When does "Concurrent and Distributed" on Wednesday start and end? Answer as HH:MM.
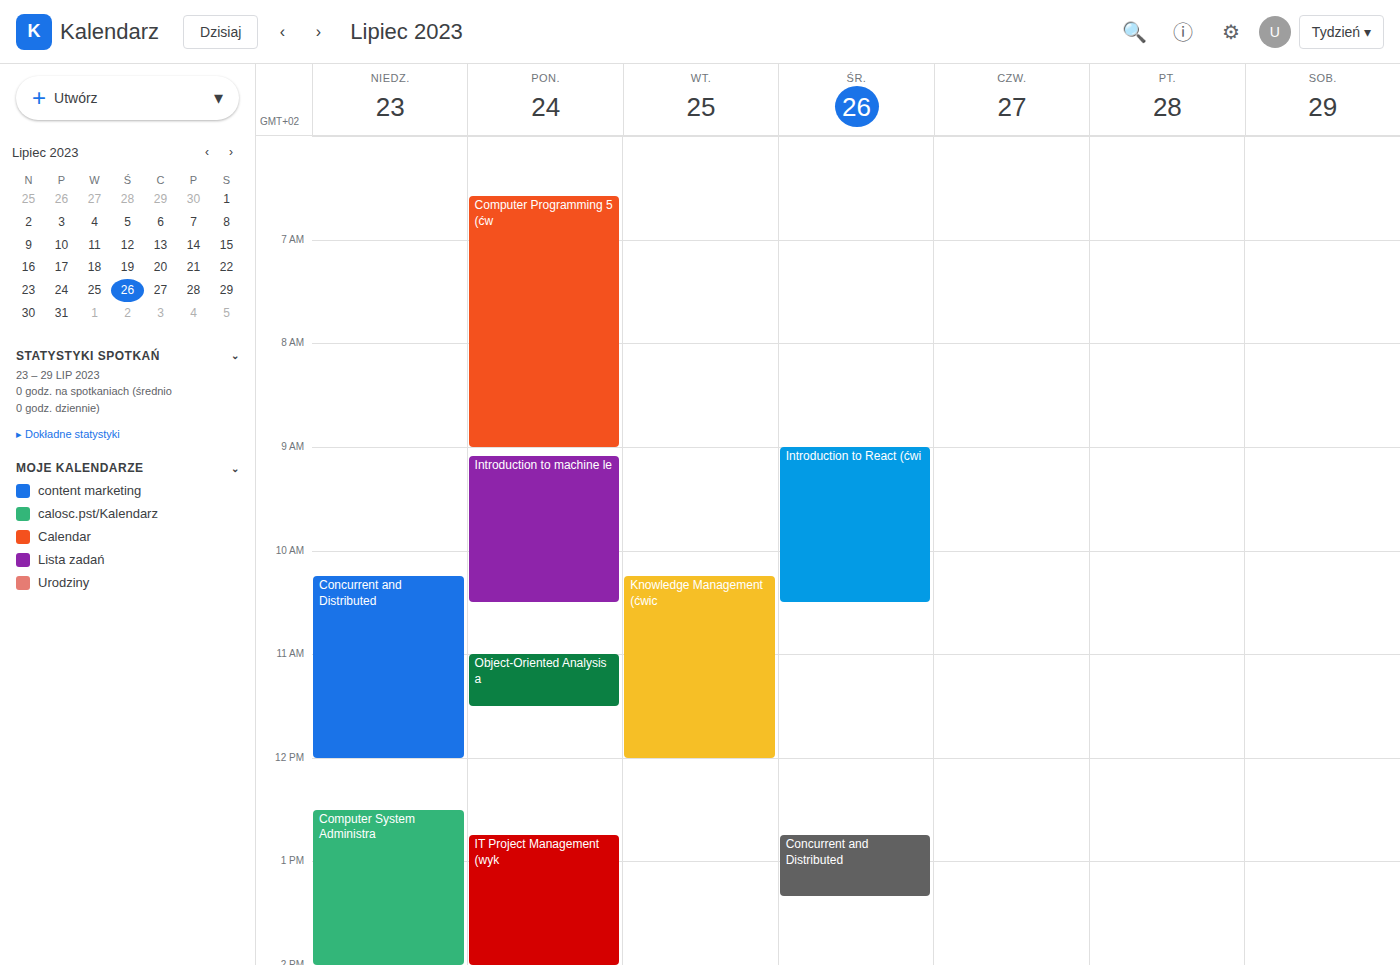
12:45 to 13:20